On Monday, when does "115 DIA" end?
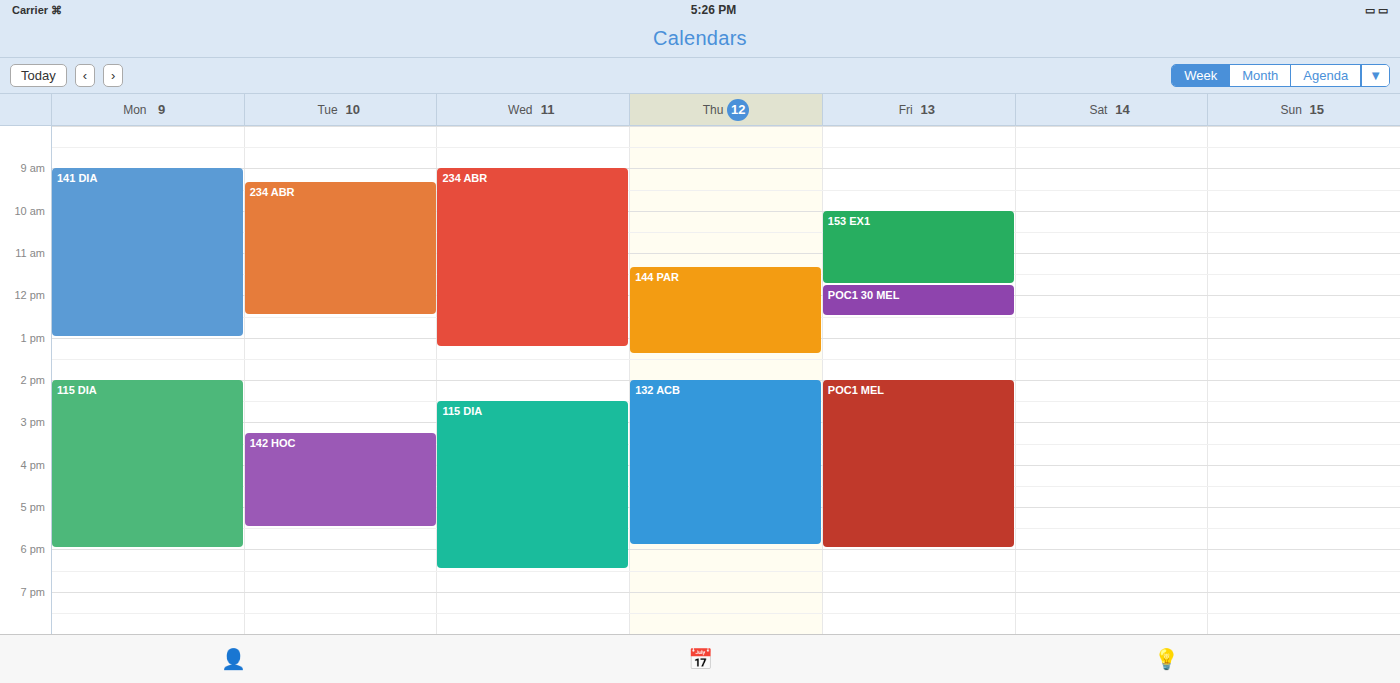
6:00 PM